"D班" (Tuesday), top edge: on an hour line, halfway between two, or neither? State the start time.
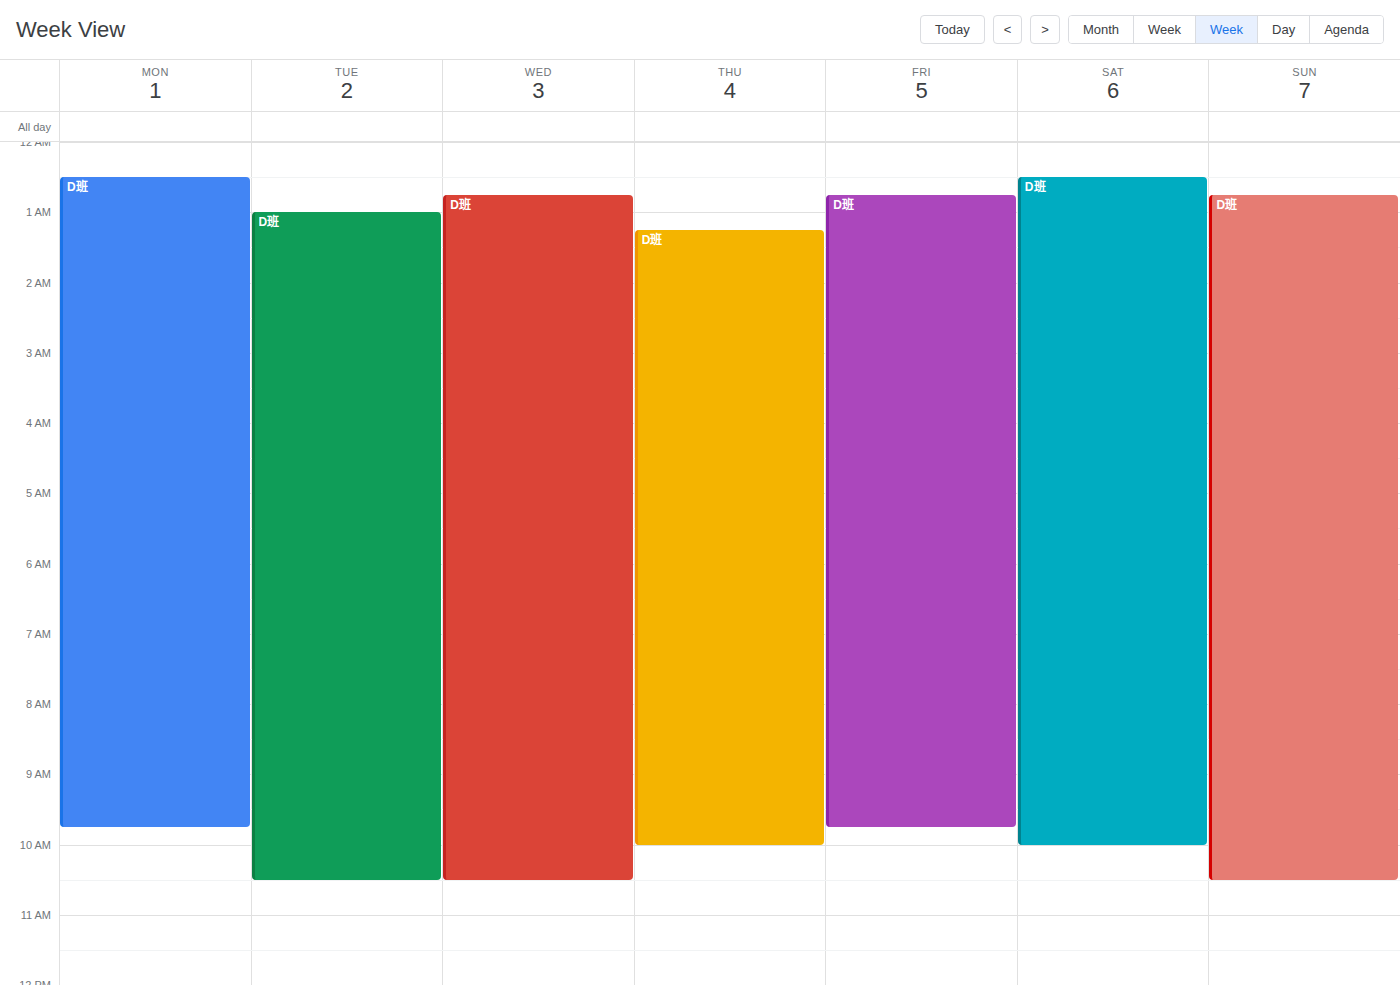
1:00 AM -- exactly on the 1 AM line.